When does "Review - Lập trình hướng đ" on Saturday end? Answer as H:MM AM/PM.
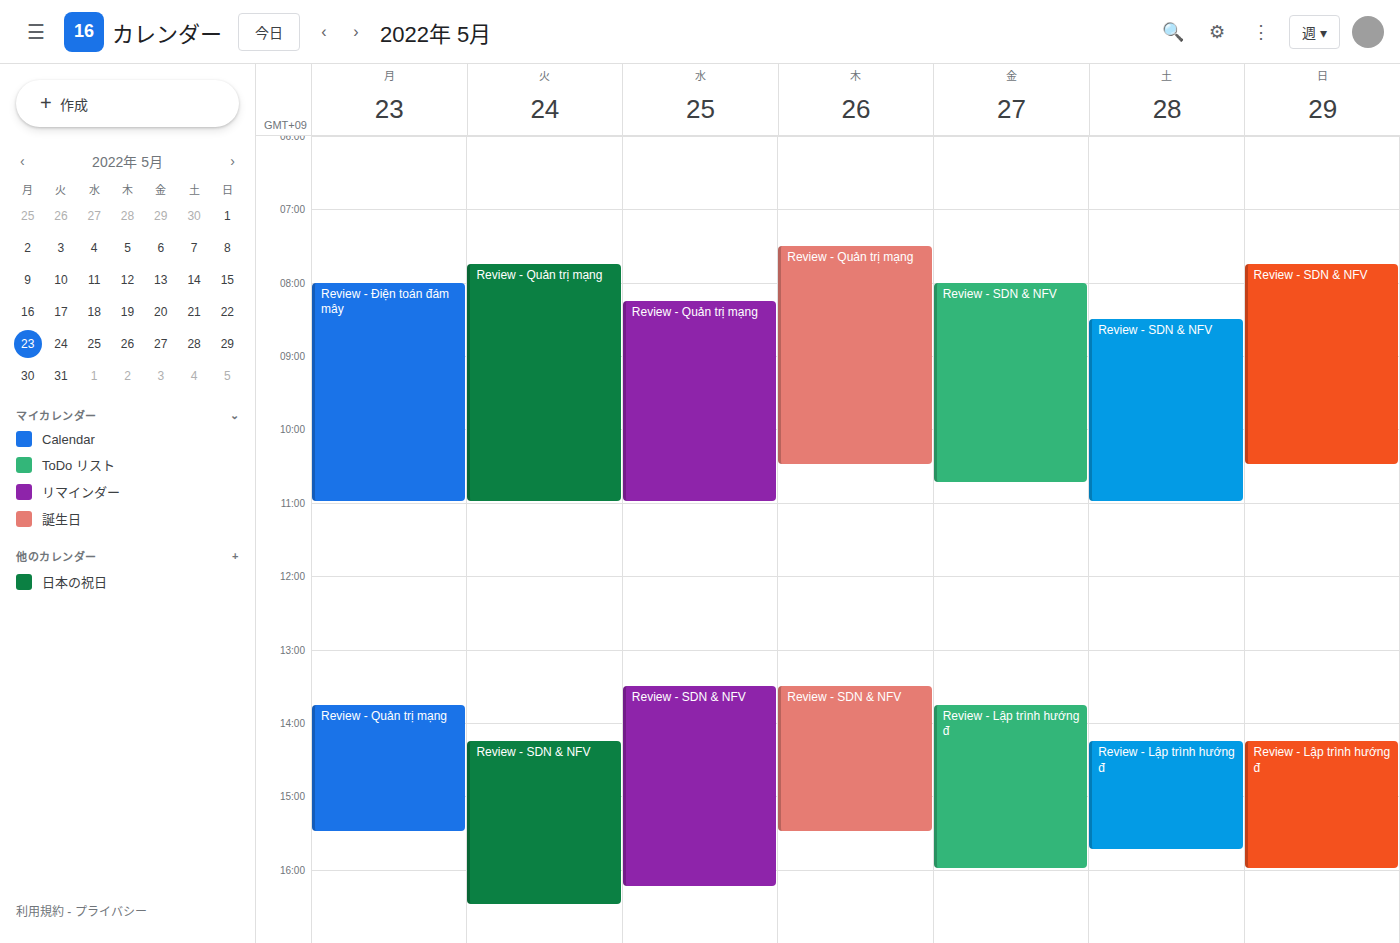
3:45 PM